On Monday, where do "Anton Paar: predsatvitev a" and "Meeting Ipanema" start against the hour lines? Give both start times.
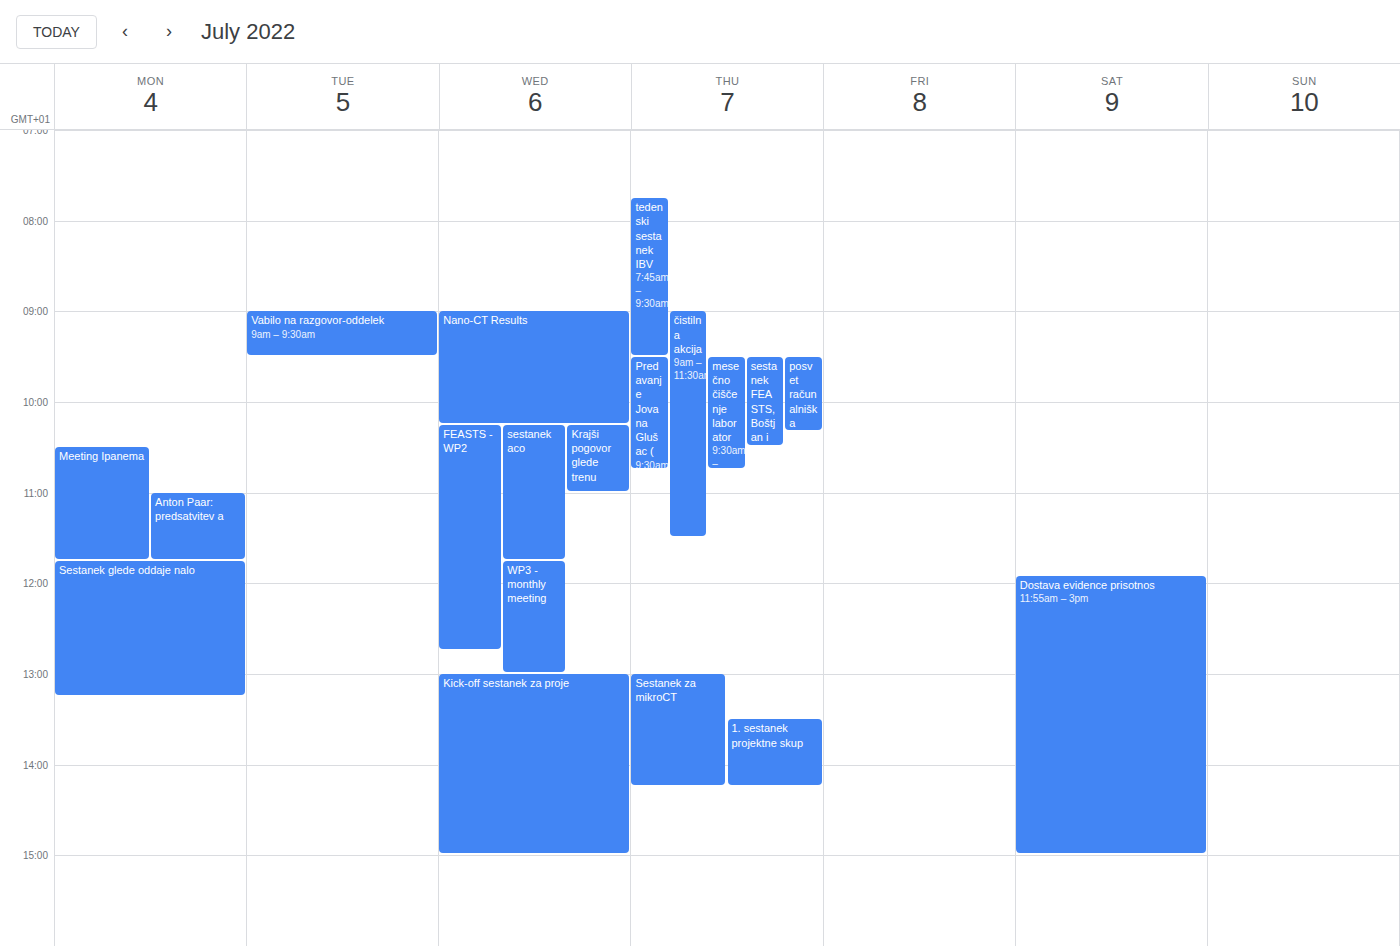
"Anton Paar: predsatvitev a": 11:00, exactly on the 11:00 line. "Meeting Ipanema": 10:30, halfway between the 10:00 and 11:00 lines.